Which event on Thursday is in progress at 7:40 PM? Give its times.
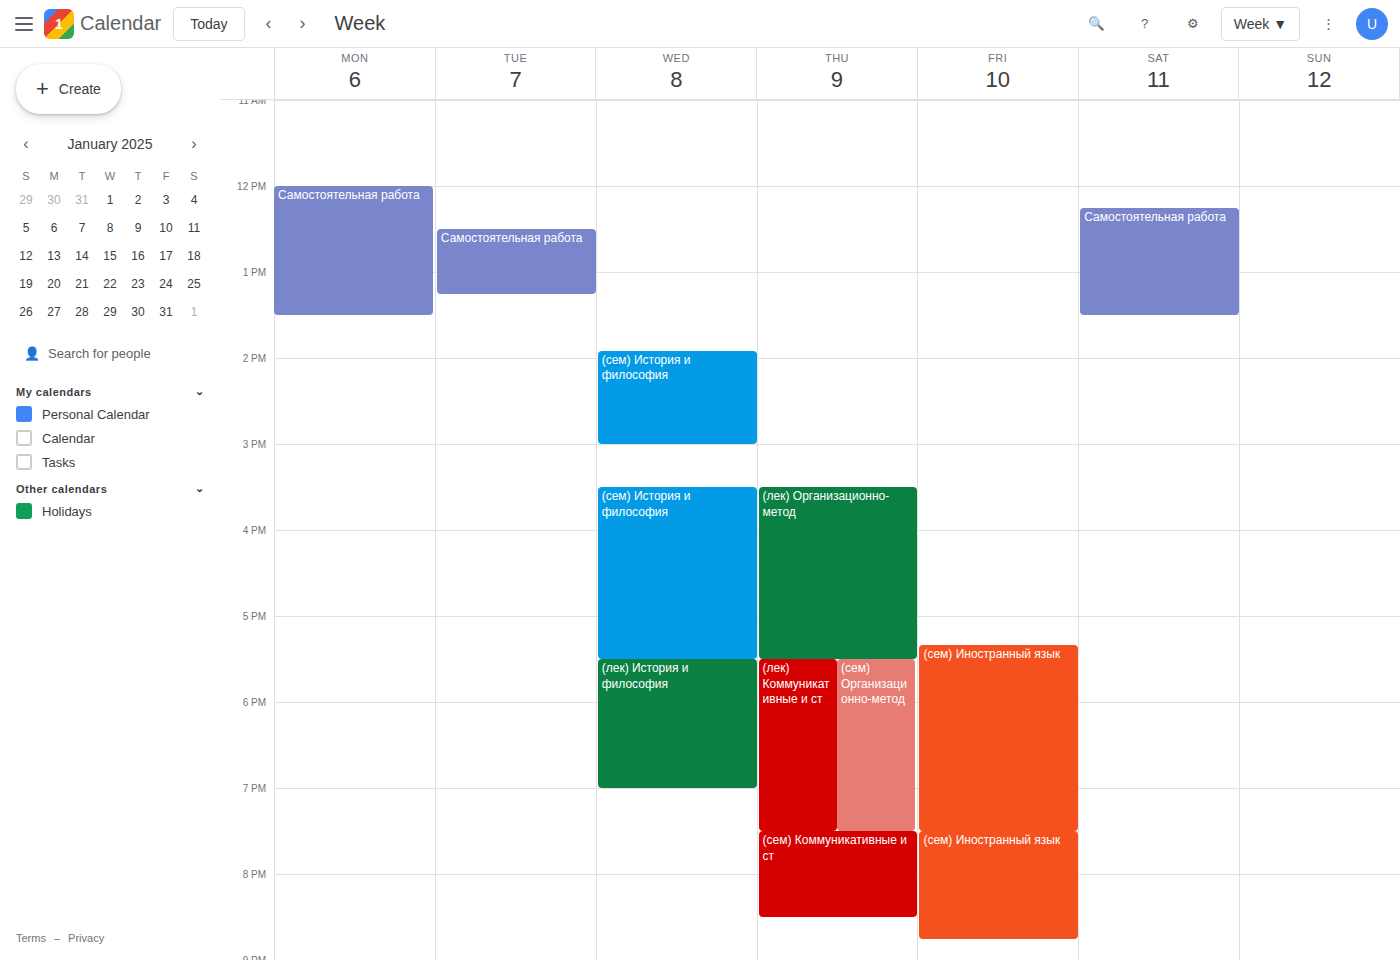
"(сем) Коммуникативные и ст", 7:30 PM to 8:30 PM